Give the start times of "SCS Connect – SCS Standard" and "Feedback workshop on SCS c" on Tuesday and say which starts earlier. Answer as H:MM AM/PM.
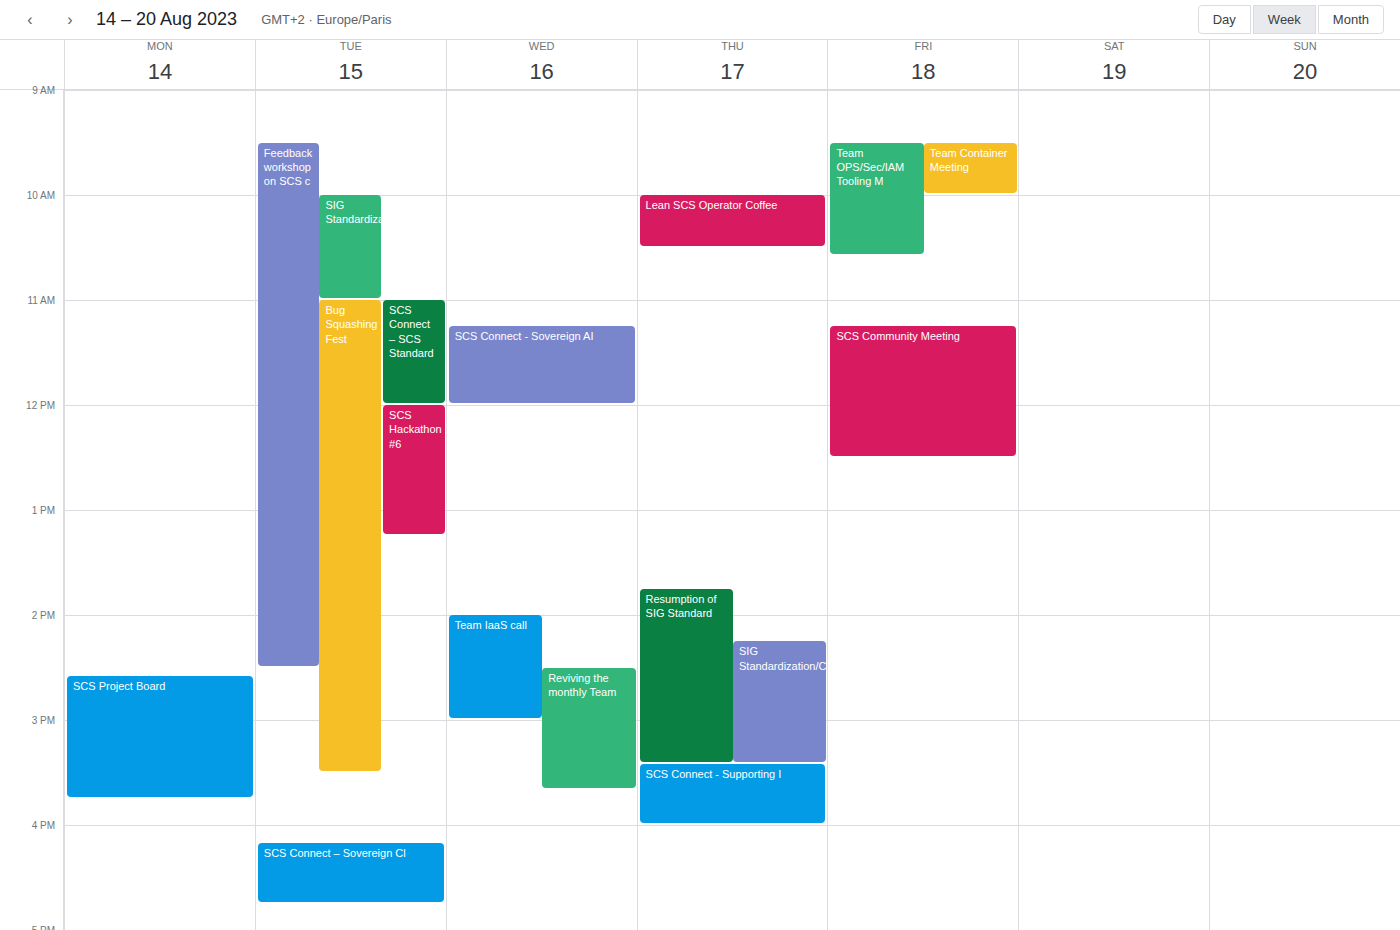
"Feedback workshop on SCS c" 9:30 AM; "SCS Connect – SCS Standard" 11:00 AM.